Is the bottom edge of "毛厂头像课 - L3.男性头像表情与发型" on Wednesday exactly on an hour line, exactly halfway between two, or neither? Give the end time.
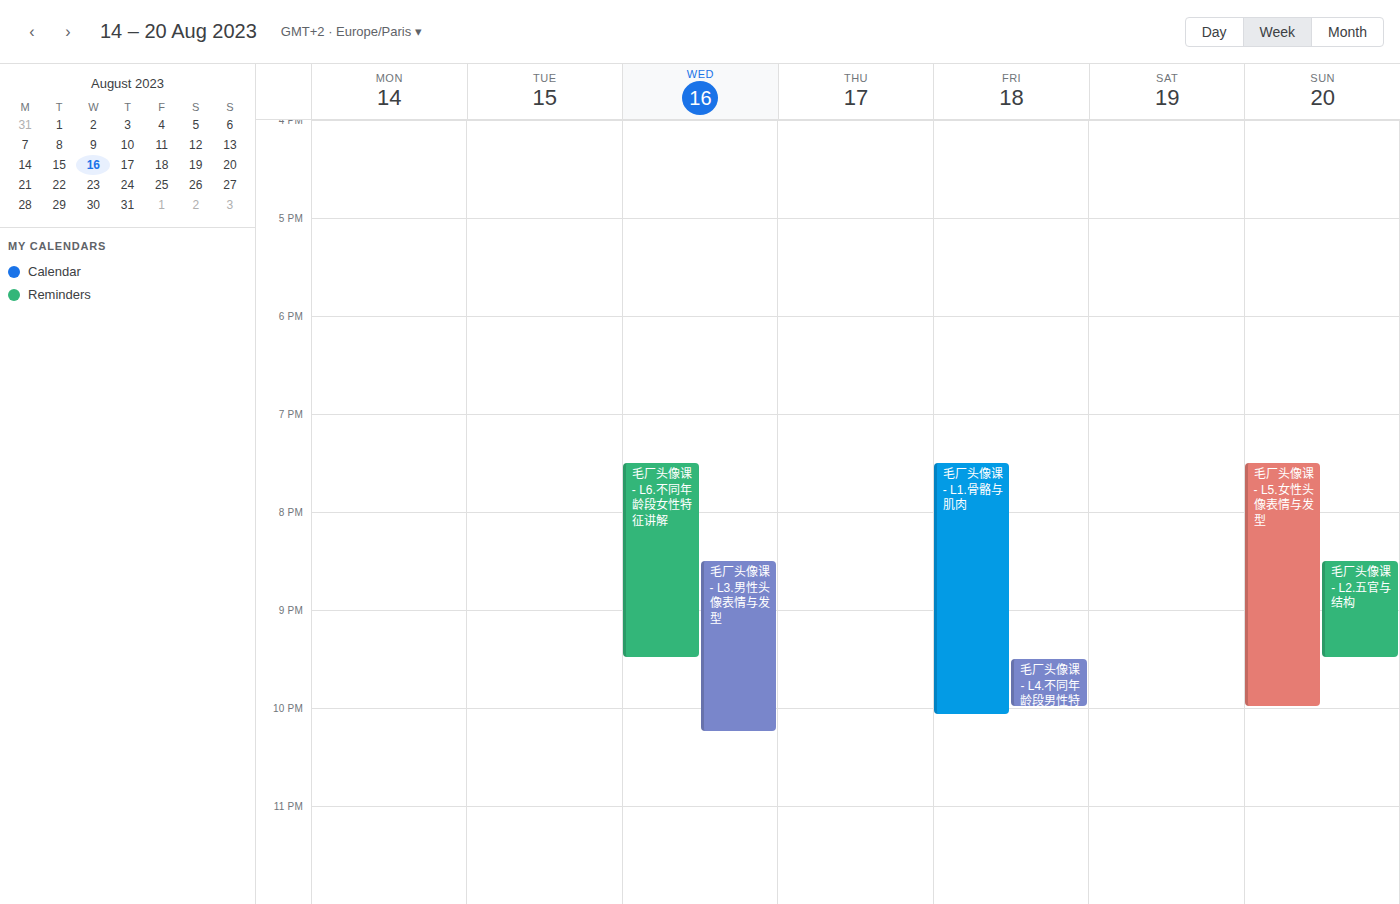
10:15 PM -- neither: a quarter of the way from the 10 PM line to the 11 PM line.